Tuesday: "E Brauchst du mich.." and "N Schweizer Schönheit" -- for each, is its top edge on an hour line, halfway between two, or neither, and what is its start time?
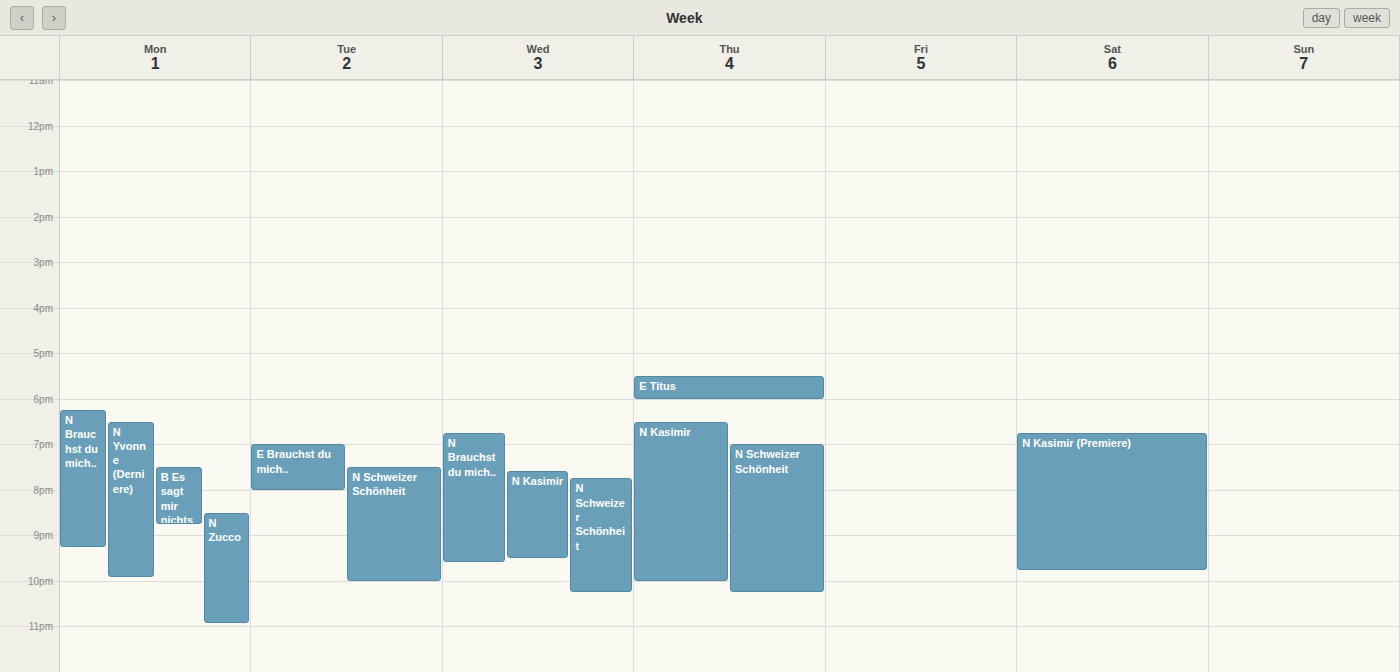
"E Brauchst du mich..": 7:00 PM, exactly on the 7 PM line. "N Schweizer Schönheit": 7:30 PM, halfway between the 7 PM and 8 PM lines.